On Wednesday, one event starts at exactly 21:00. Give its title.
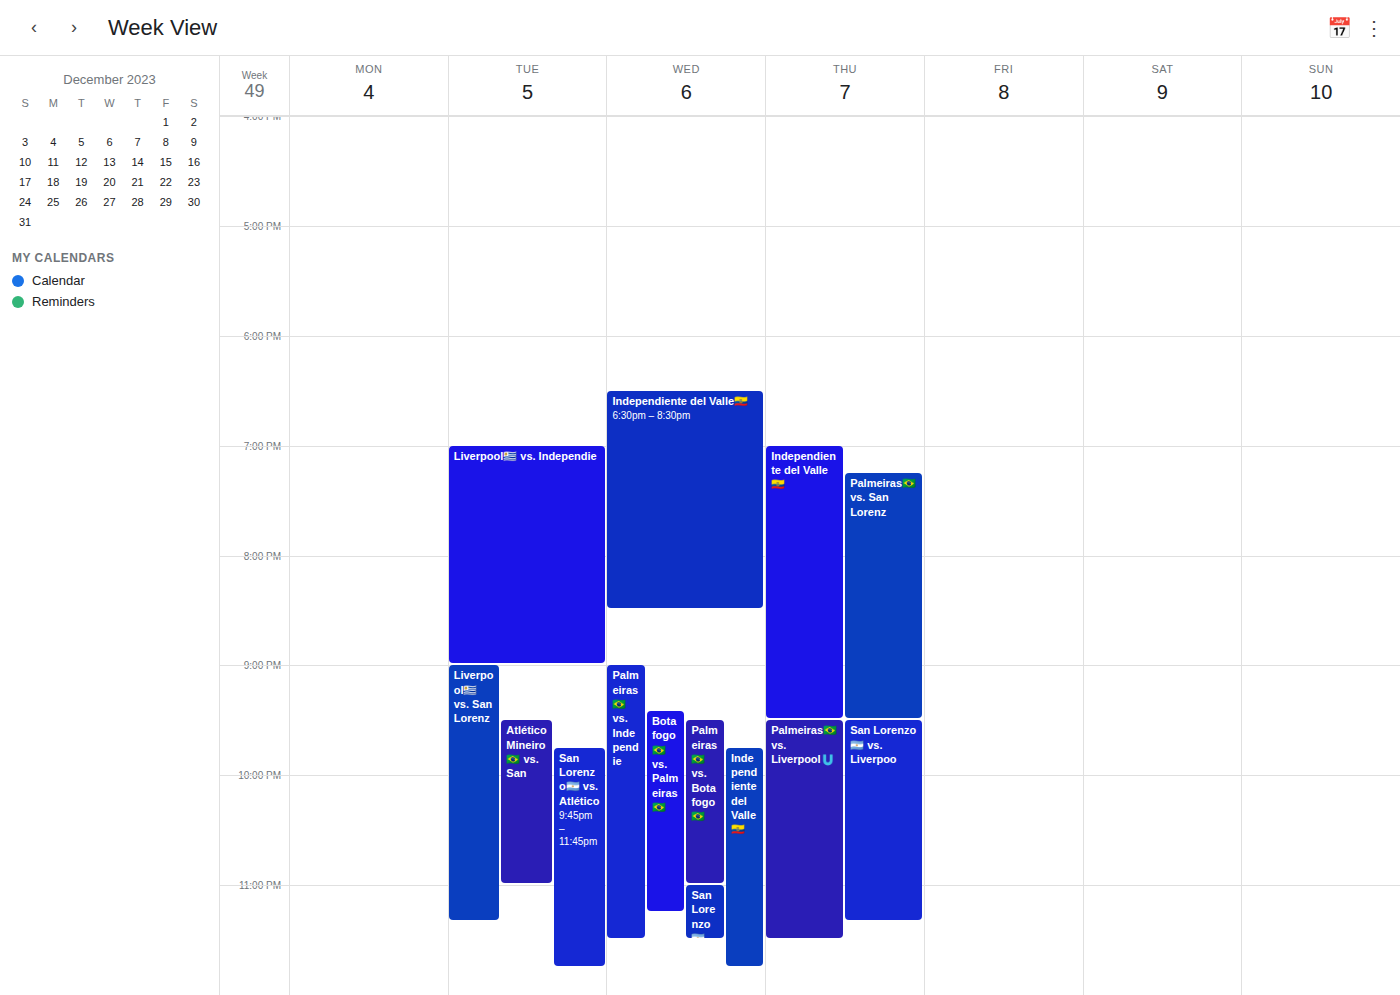
"Palmeiras🇧🇷 vs. Independie"